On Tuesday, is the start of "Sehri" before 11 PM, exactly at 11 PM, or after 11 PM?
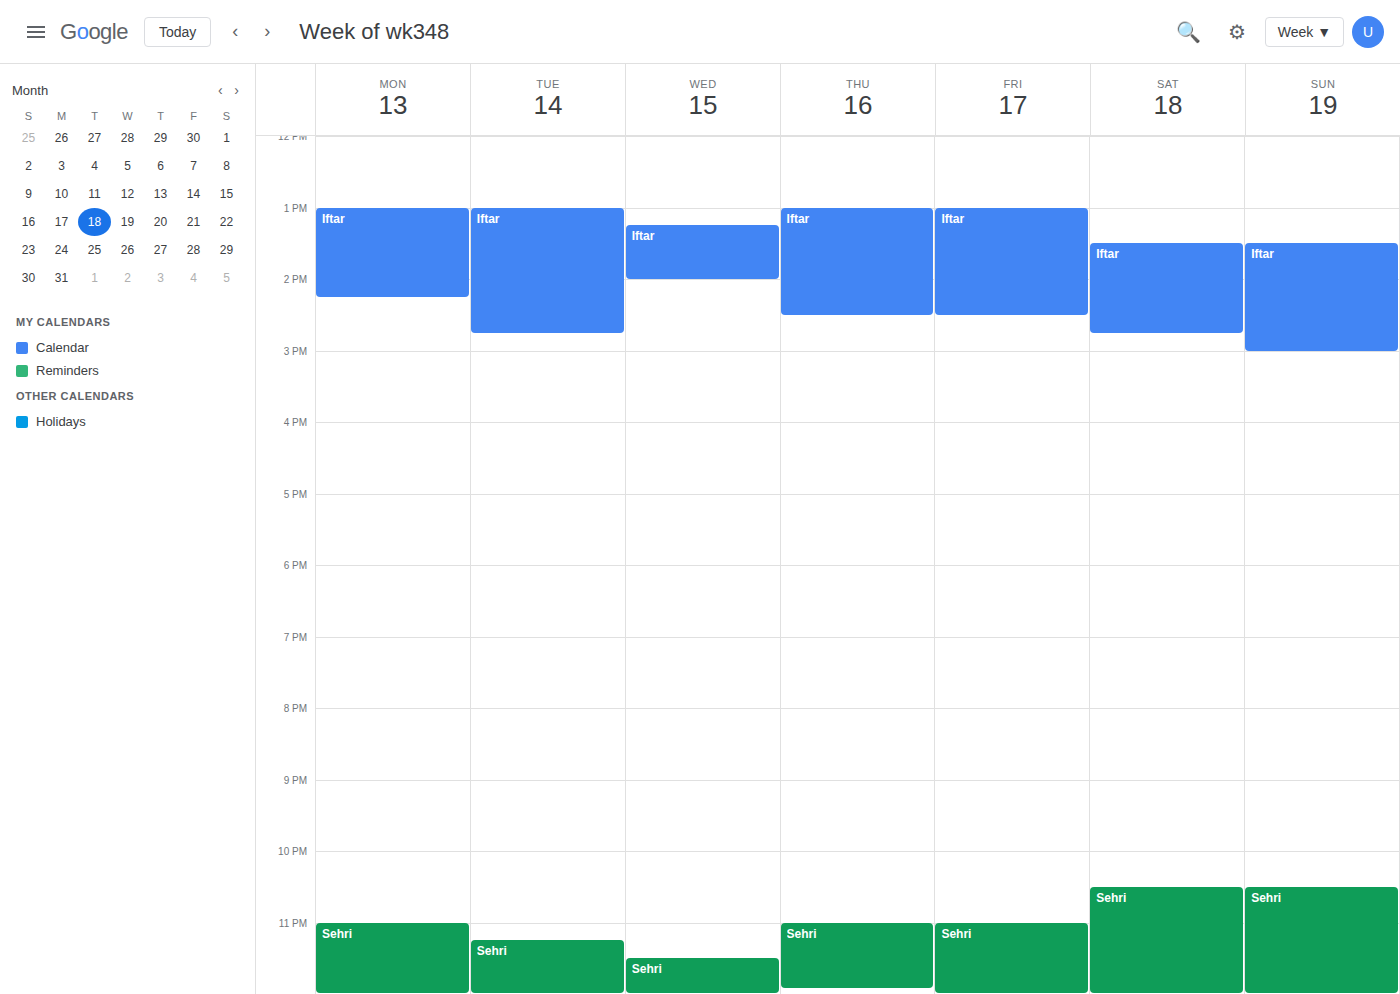
11:15 PM -- after 11 PM, 15 minutes below the 11 PM line.